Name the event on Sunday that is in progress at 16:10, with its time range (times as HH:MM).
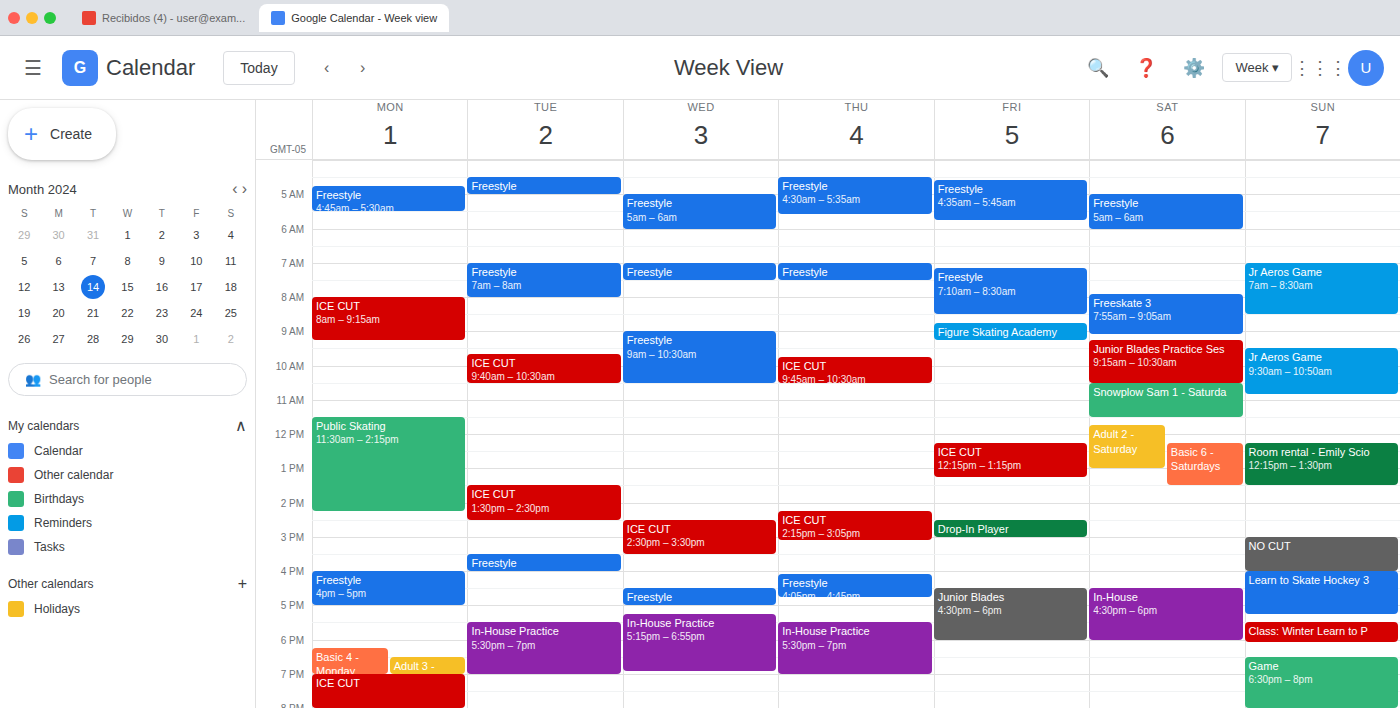
"Learn to Skate Hockey 3", 16:00 to 17:15